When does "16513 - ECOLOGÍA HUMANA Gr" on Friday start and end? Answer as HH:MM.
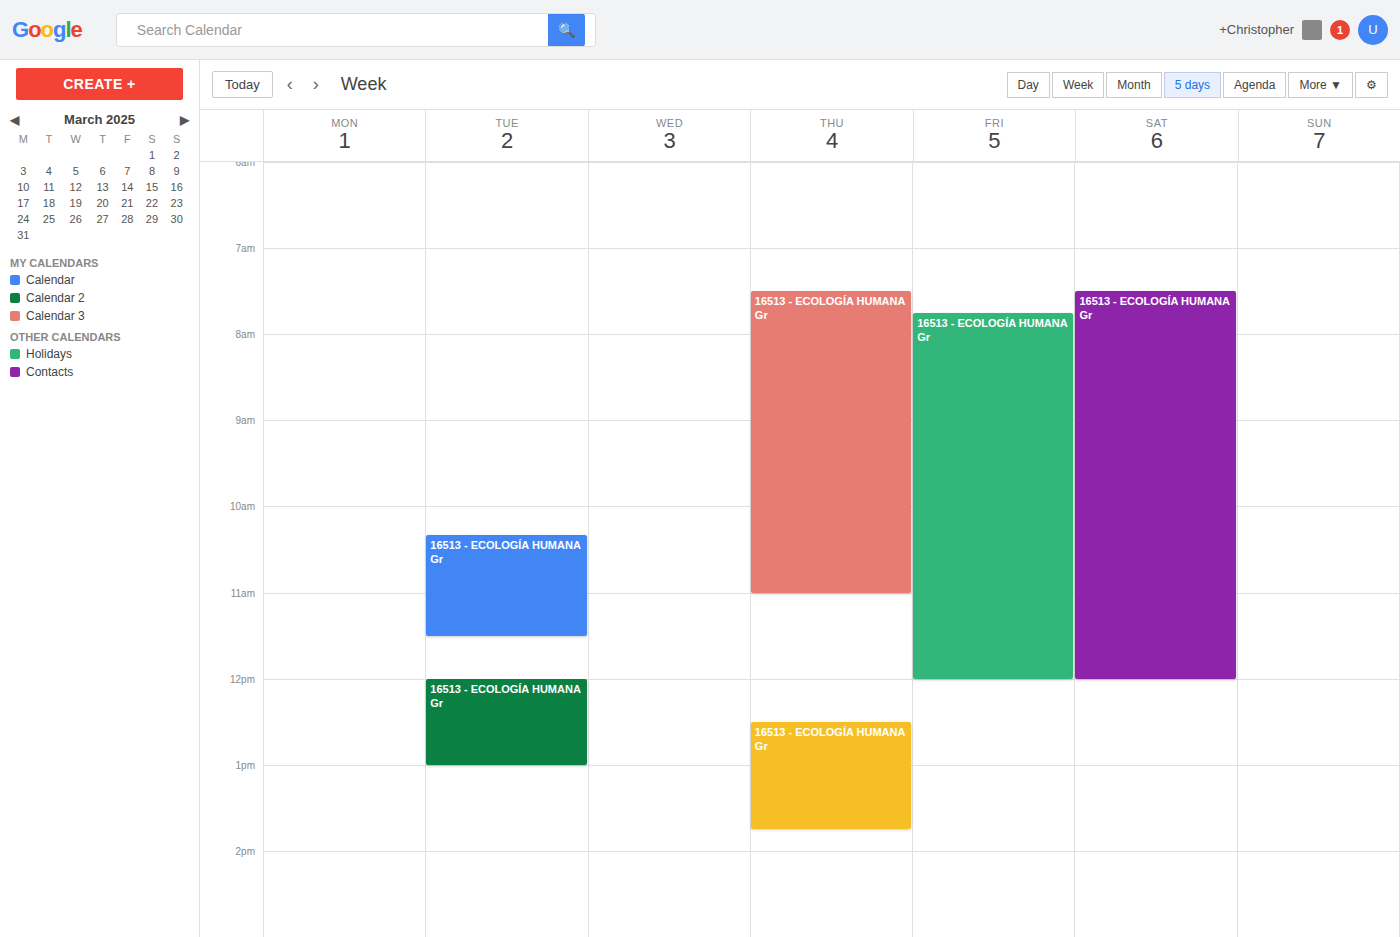
07:45 to 12:00